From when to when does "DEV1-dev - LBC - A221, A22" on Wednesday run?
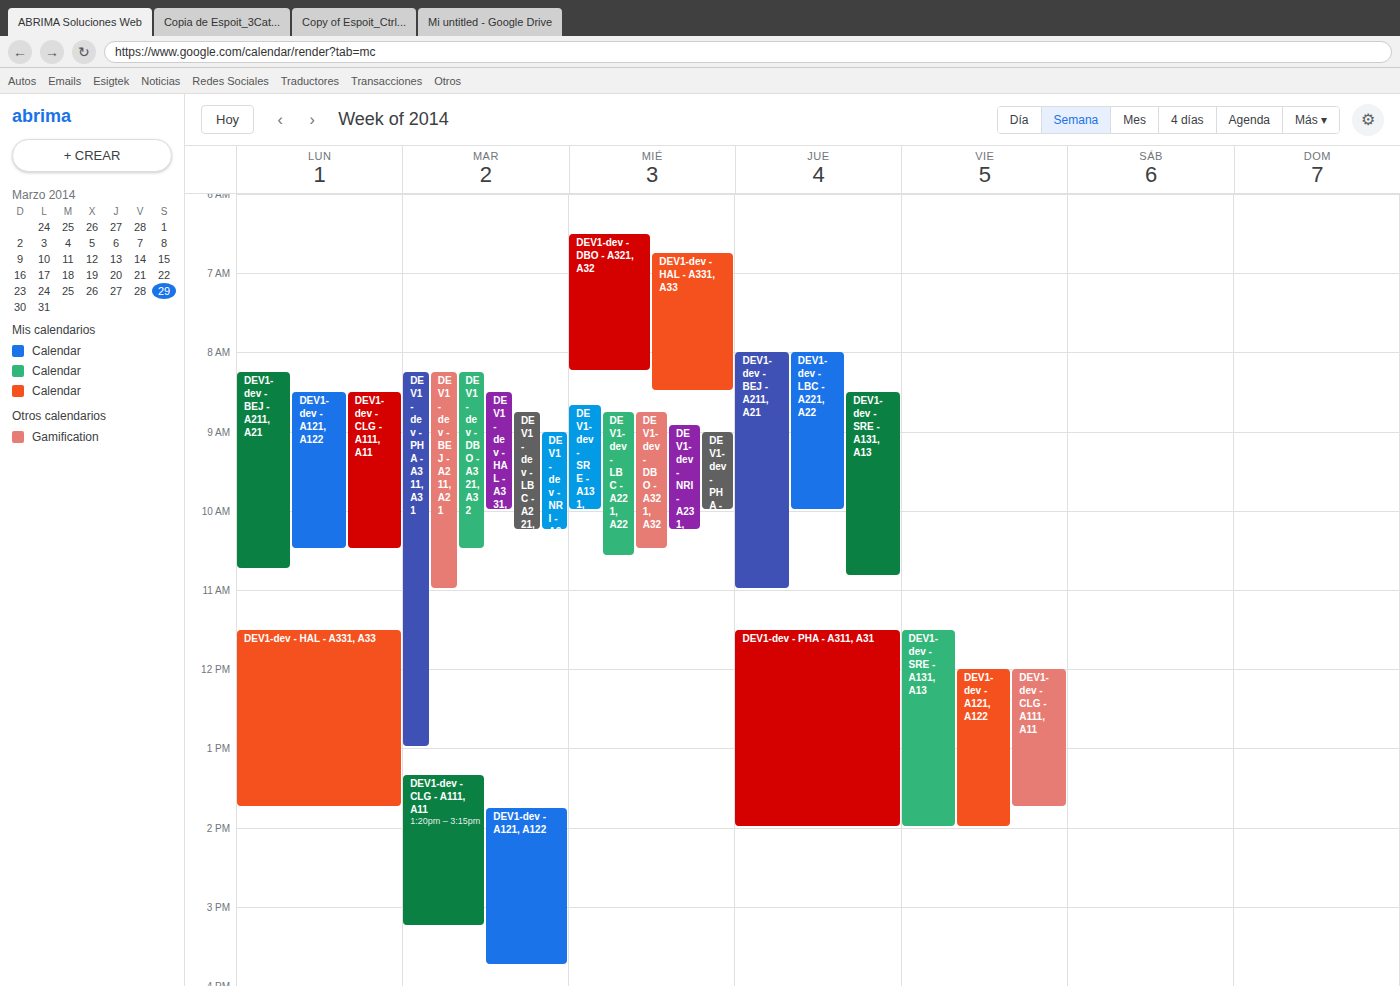
8:45 AM to 10:35 AM